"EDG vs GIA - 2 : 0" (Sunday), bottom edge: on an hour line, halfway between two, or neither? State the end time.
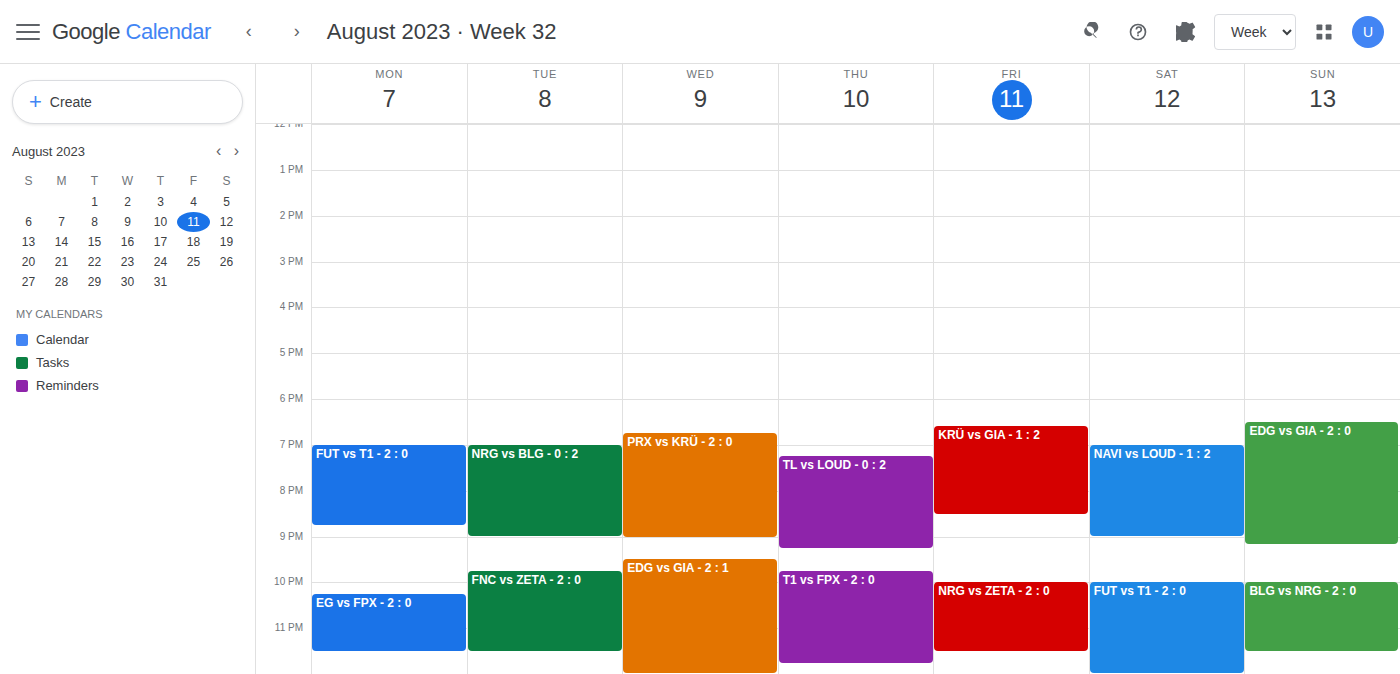
9:10 PM -- neither: 10 minutes below the 9 PM line and 50 minutes above the 10 PM line.